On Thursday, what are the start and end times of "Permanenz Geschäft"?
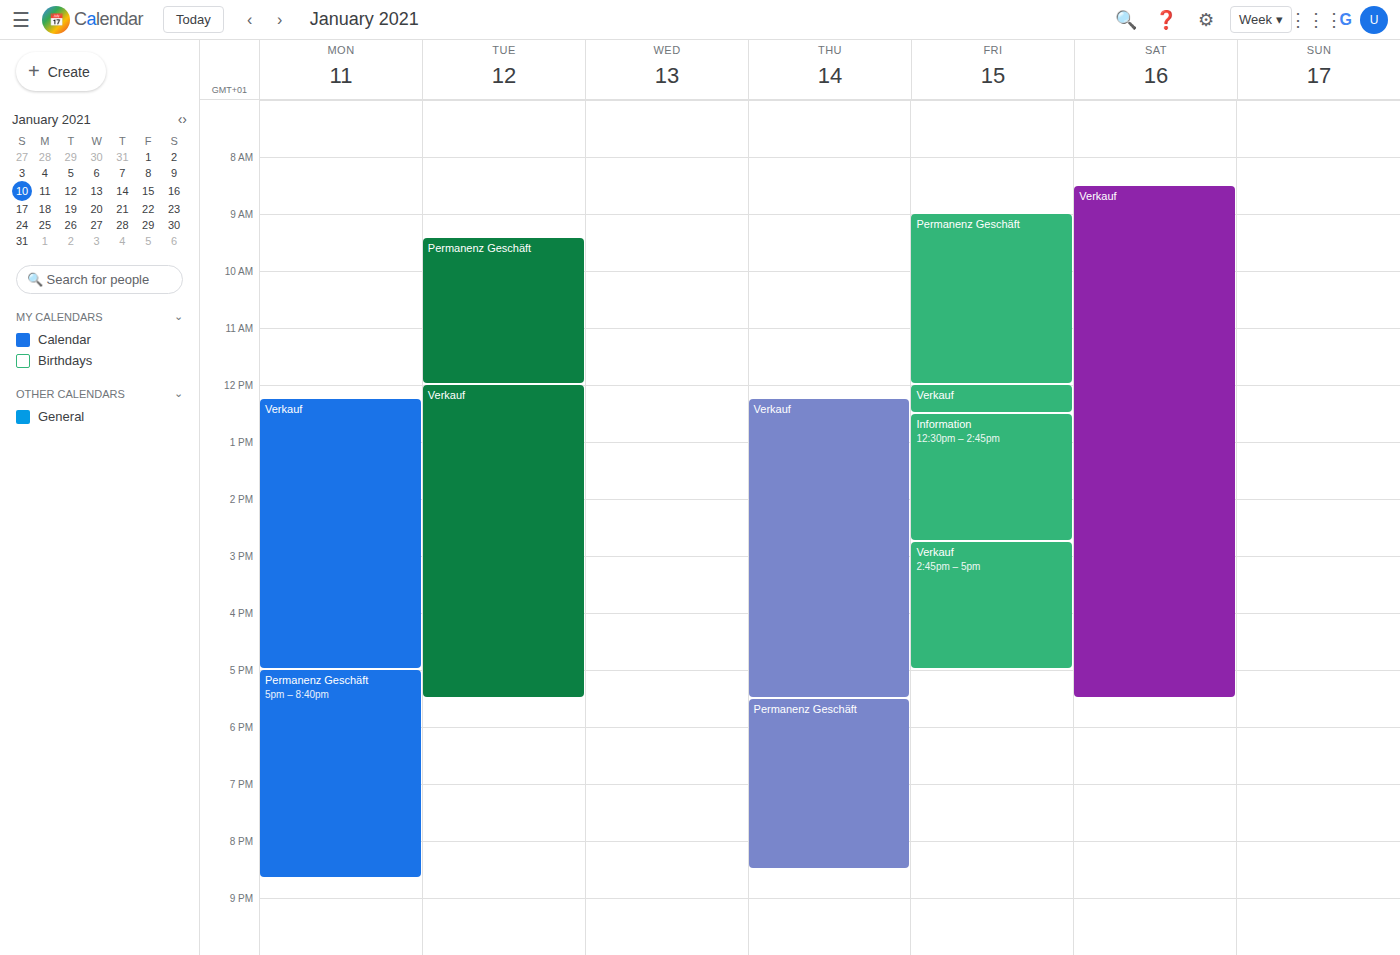
5:30 PM to 8:30 PM